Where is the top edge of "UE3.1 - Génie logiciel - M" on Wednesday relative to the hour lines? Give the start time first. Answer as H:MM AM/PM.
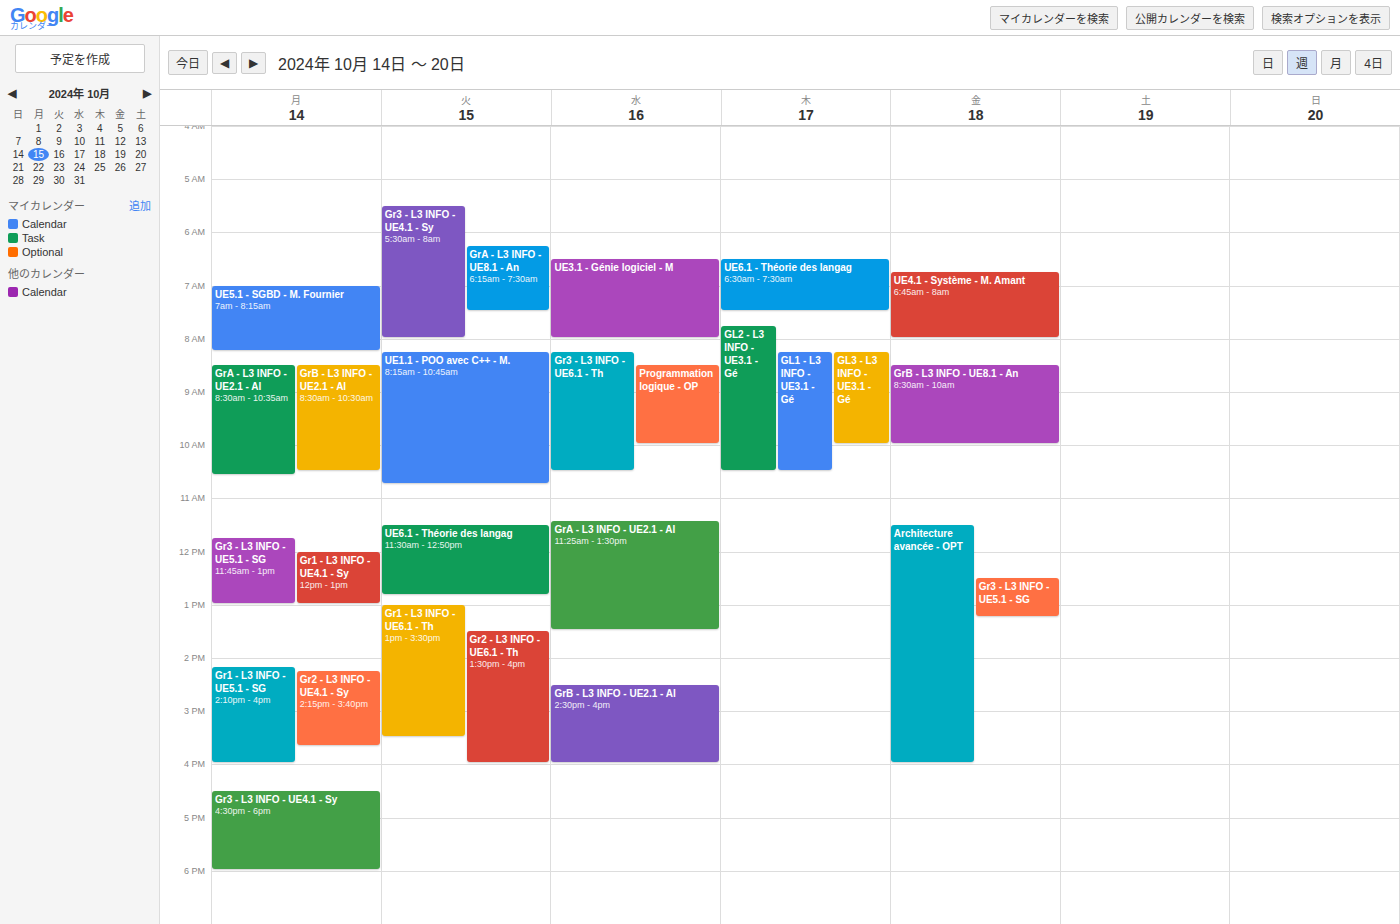
6:30 AM -- halfway between the 6 AM and 7 AM lines.